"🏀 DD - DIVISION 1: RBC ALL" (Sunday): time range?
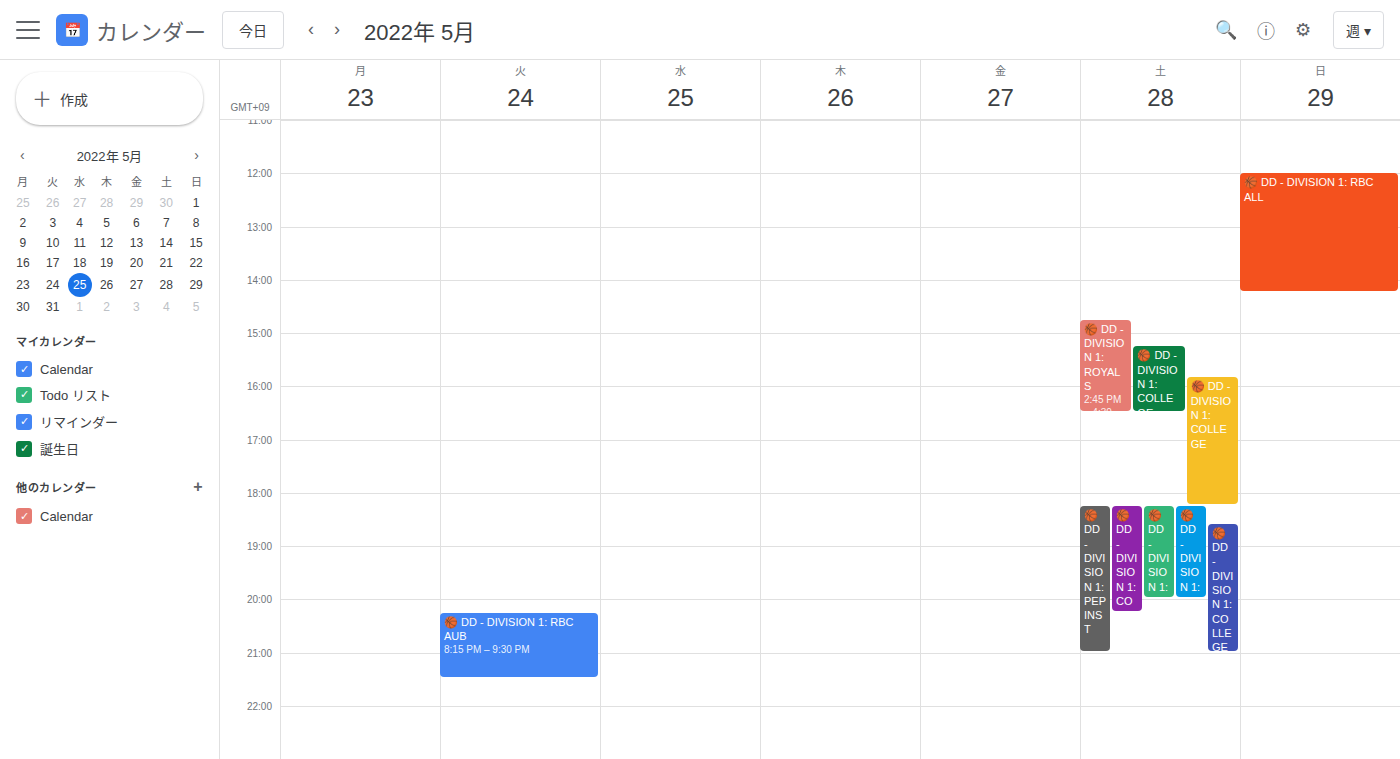
12:00 PM to 2:15 PM